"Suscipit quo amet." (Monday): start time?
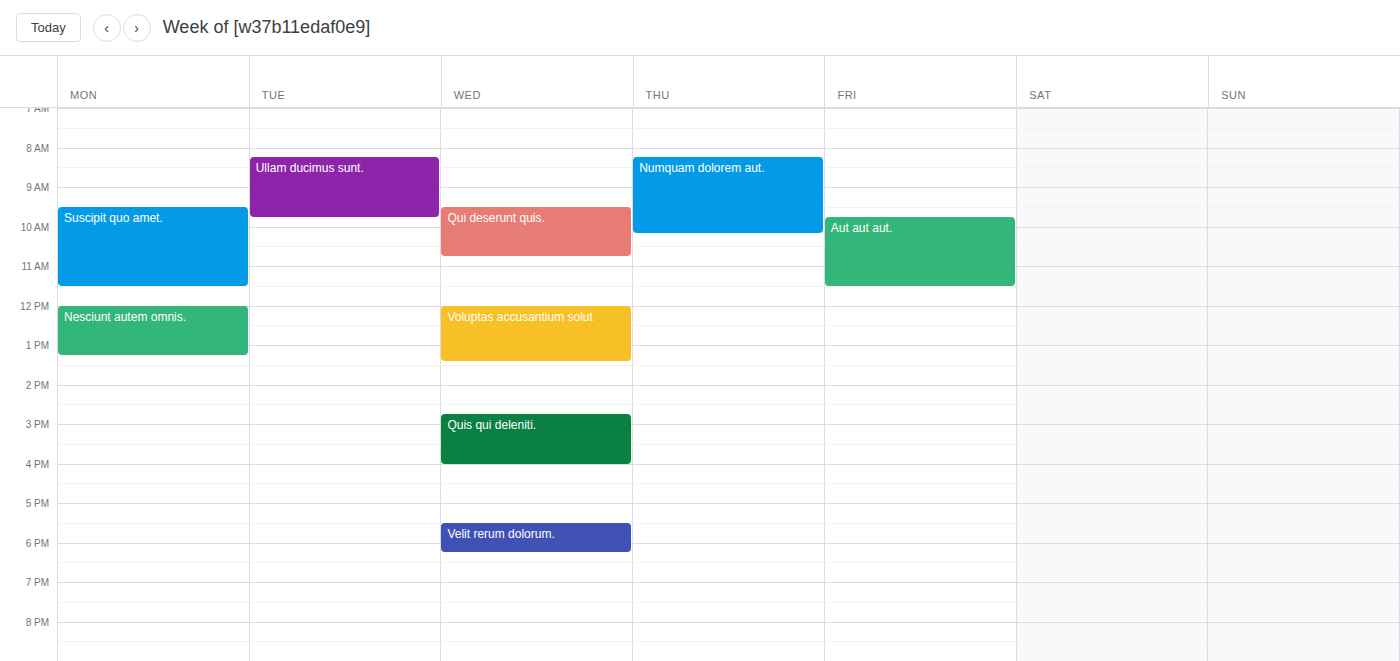
9:30 AM